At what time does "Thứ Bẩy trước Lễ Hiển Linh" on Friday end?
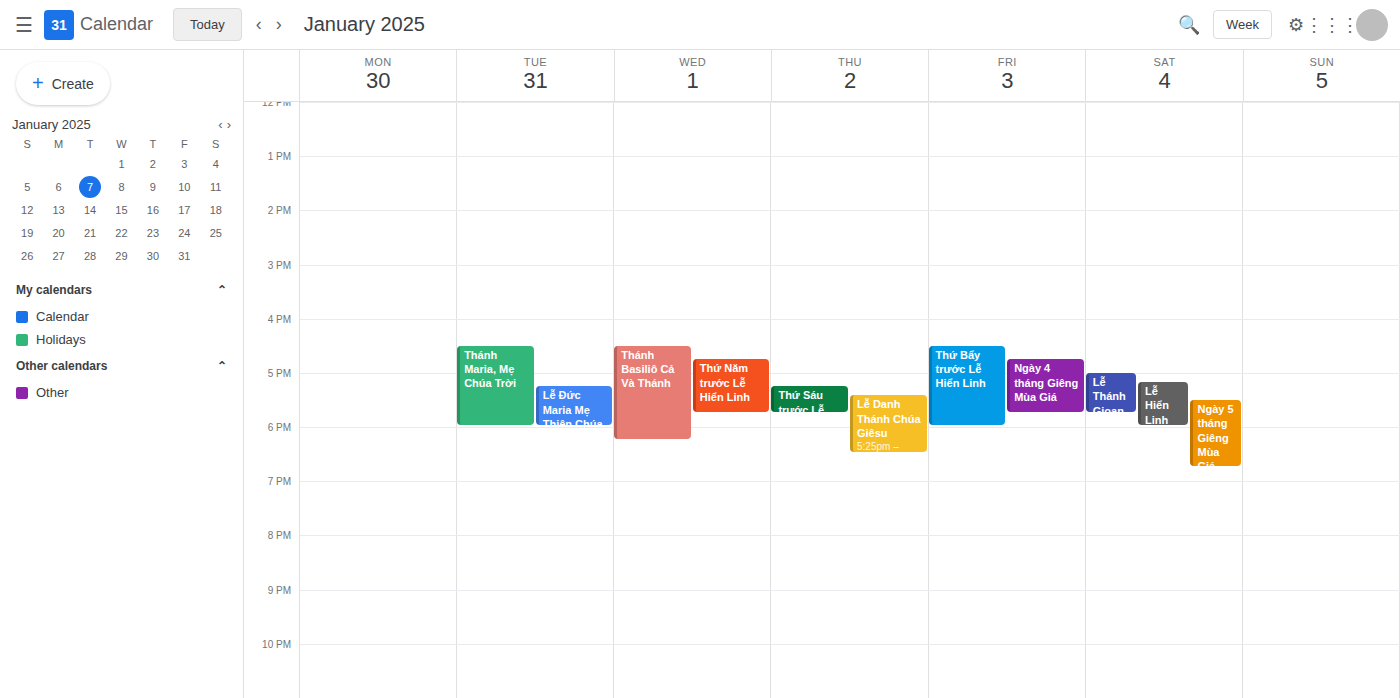
6:00 PM